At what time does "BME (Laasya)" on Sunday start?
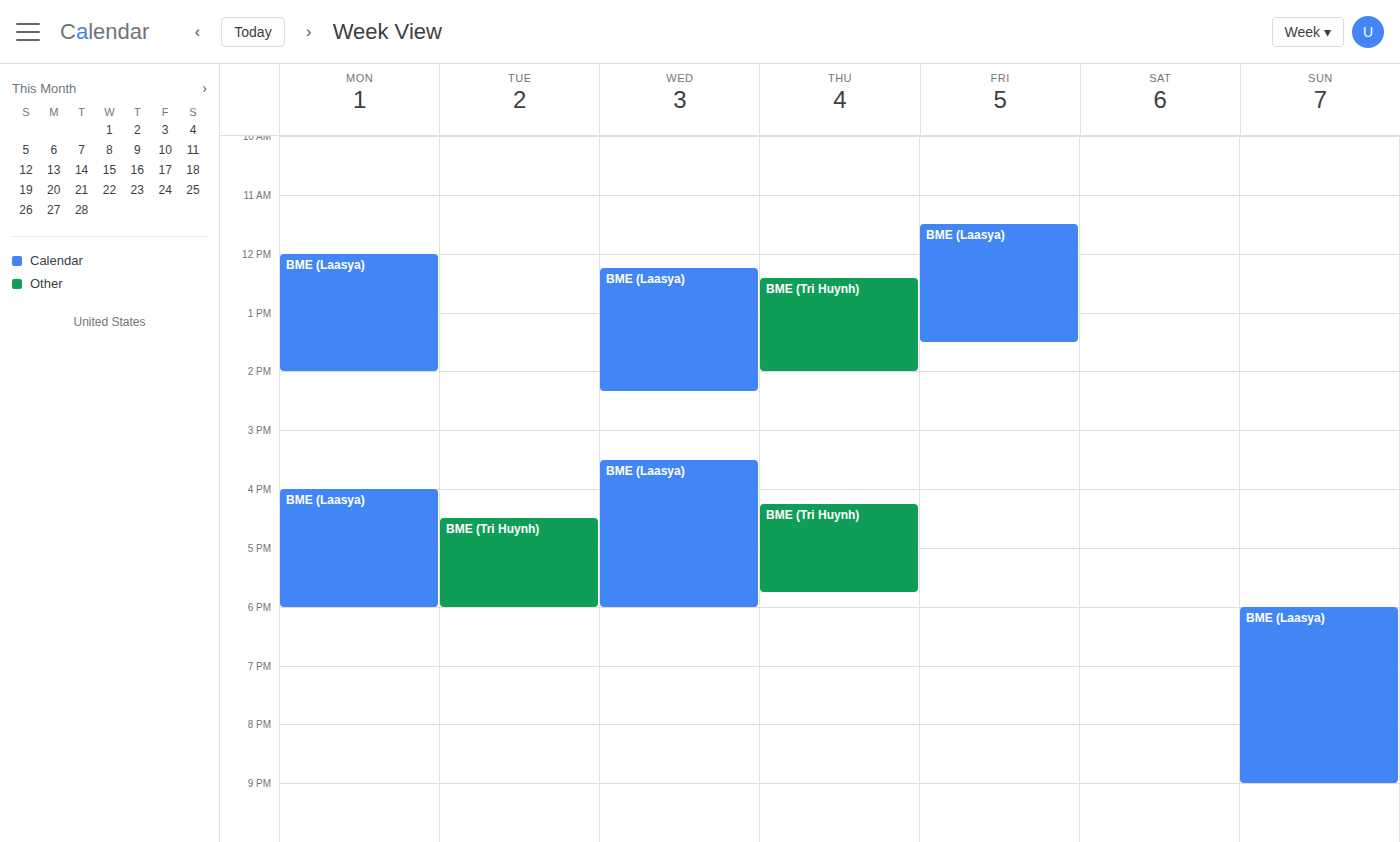
6:00 PM